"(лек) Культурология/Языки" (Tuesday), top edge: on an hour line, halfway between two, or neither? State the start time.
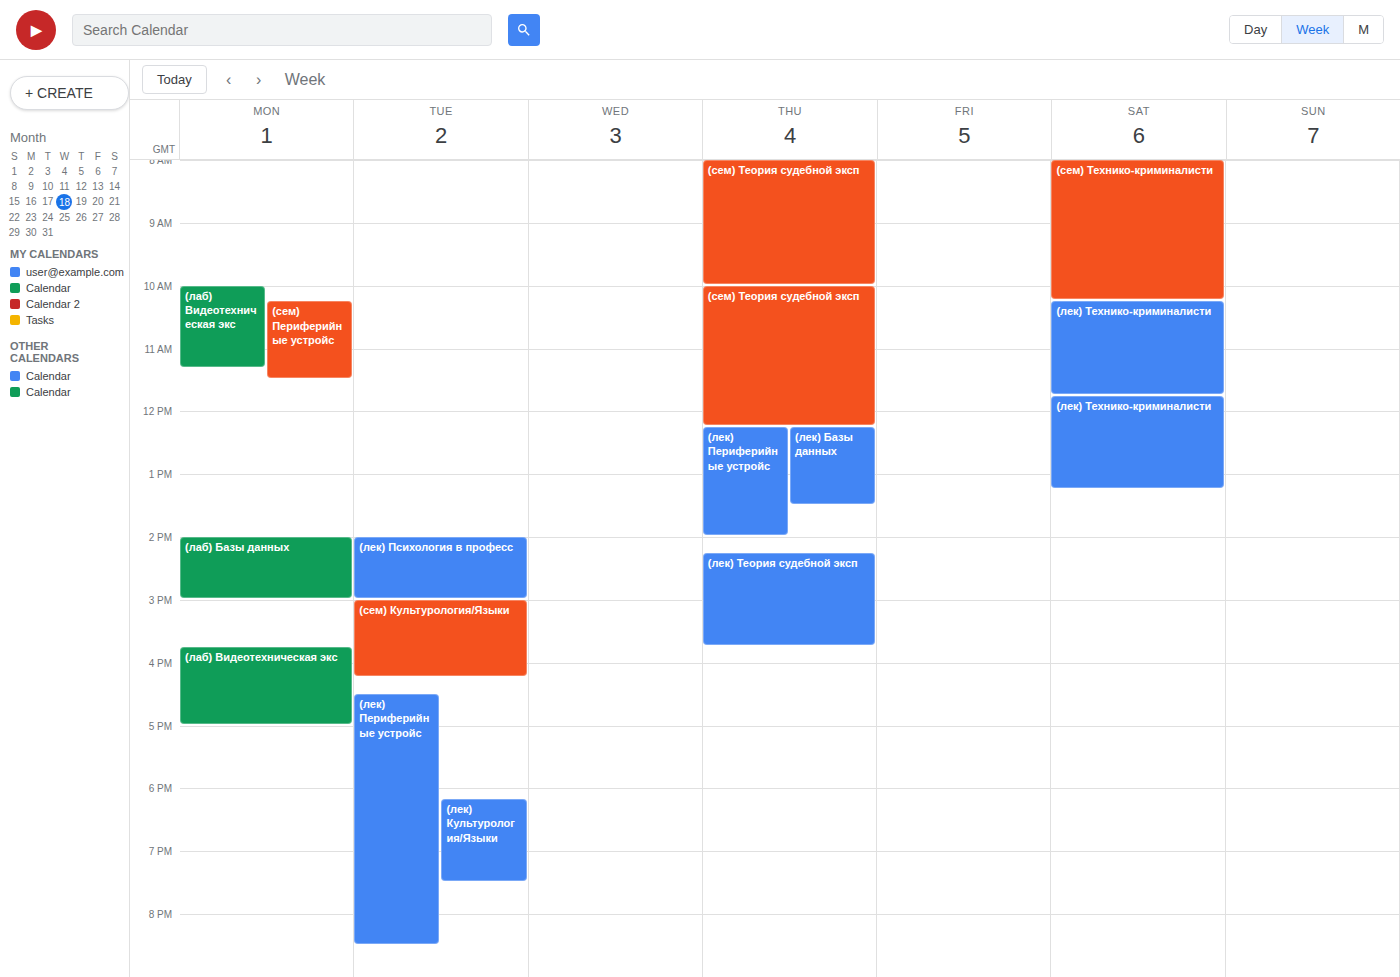
6:10 PM -- neither: 10 minutes below the 6 PM line and 50 minutes above the 7 PM line.